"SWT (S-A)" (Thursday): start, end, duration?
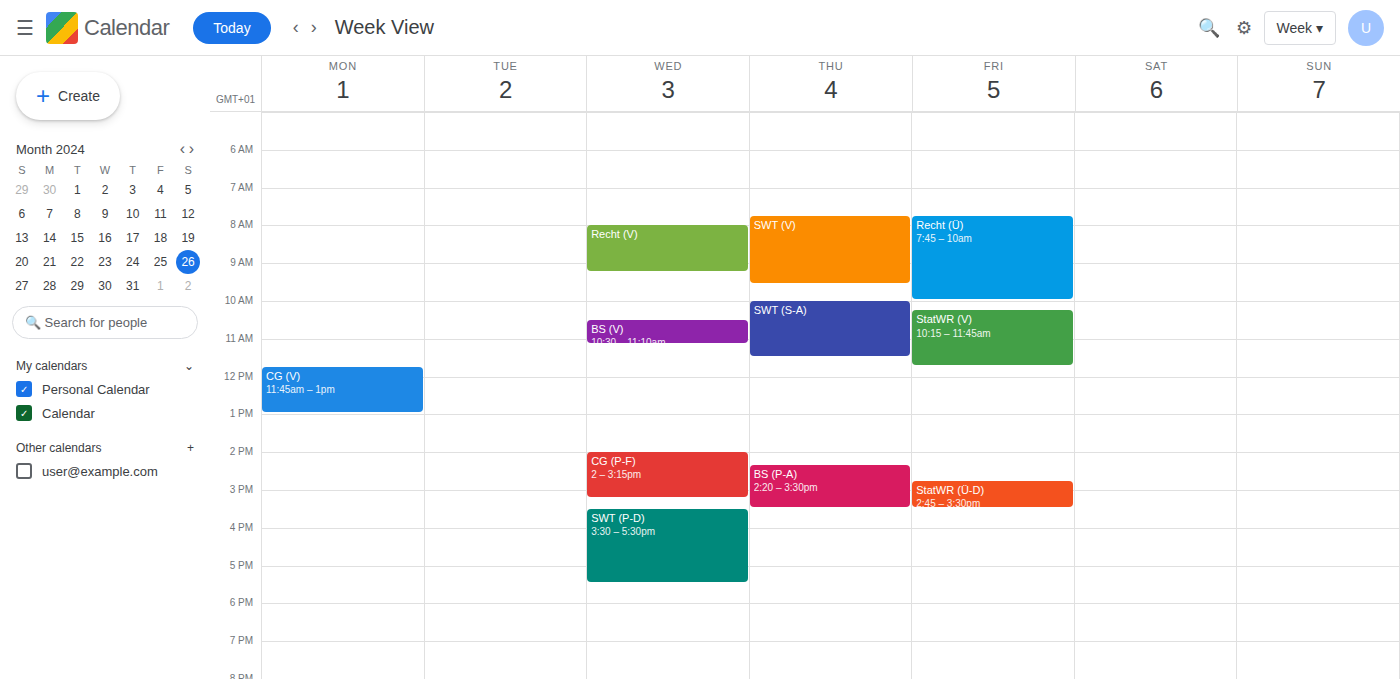
10:00 AM to 11:30 AM, 1 hour 30 minutes